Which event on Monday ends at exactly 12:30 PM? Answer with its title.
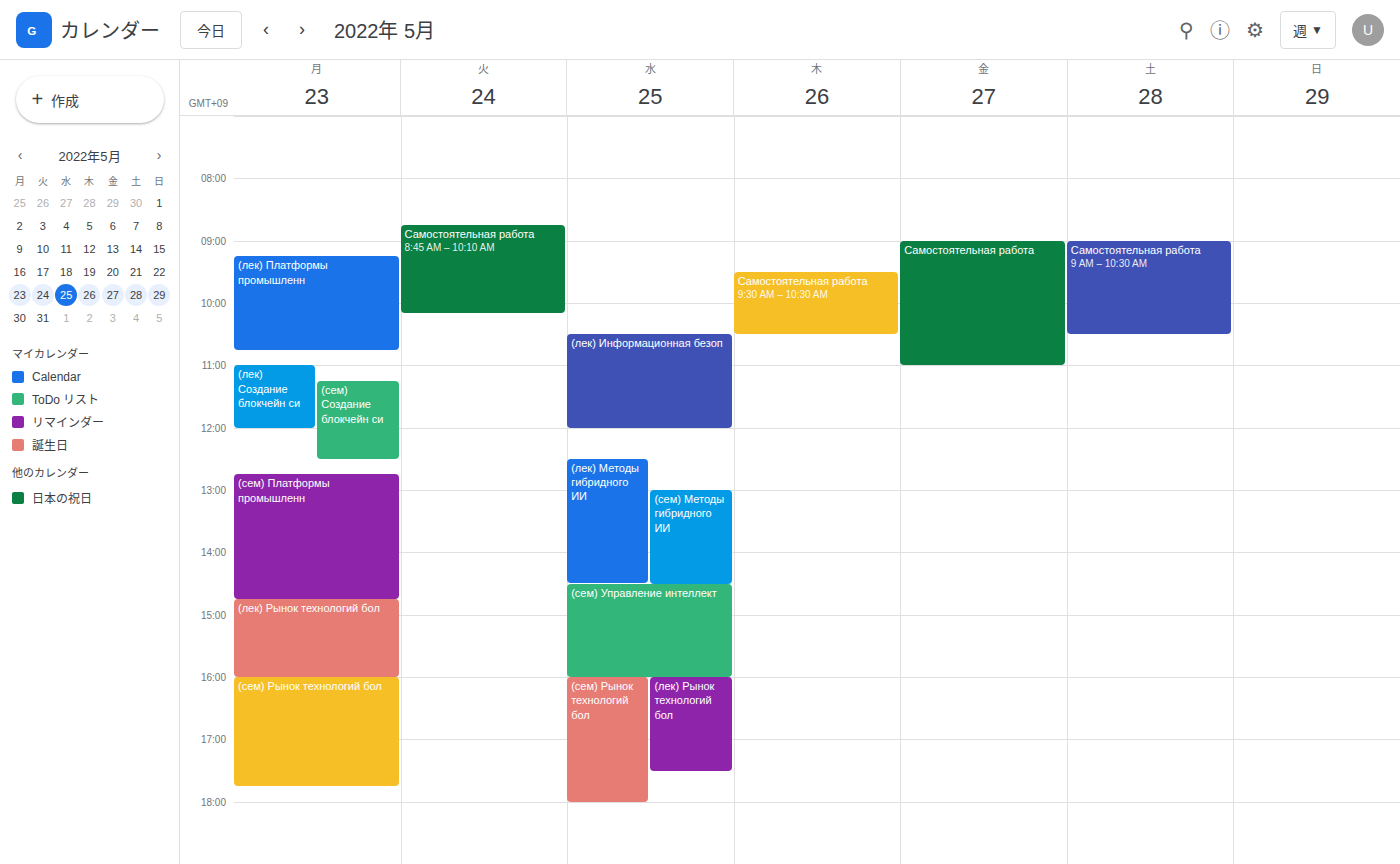
"(сем) Создание блокчейн си"